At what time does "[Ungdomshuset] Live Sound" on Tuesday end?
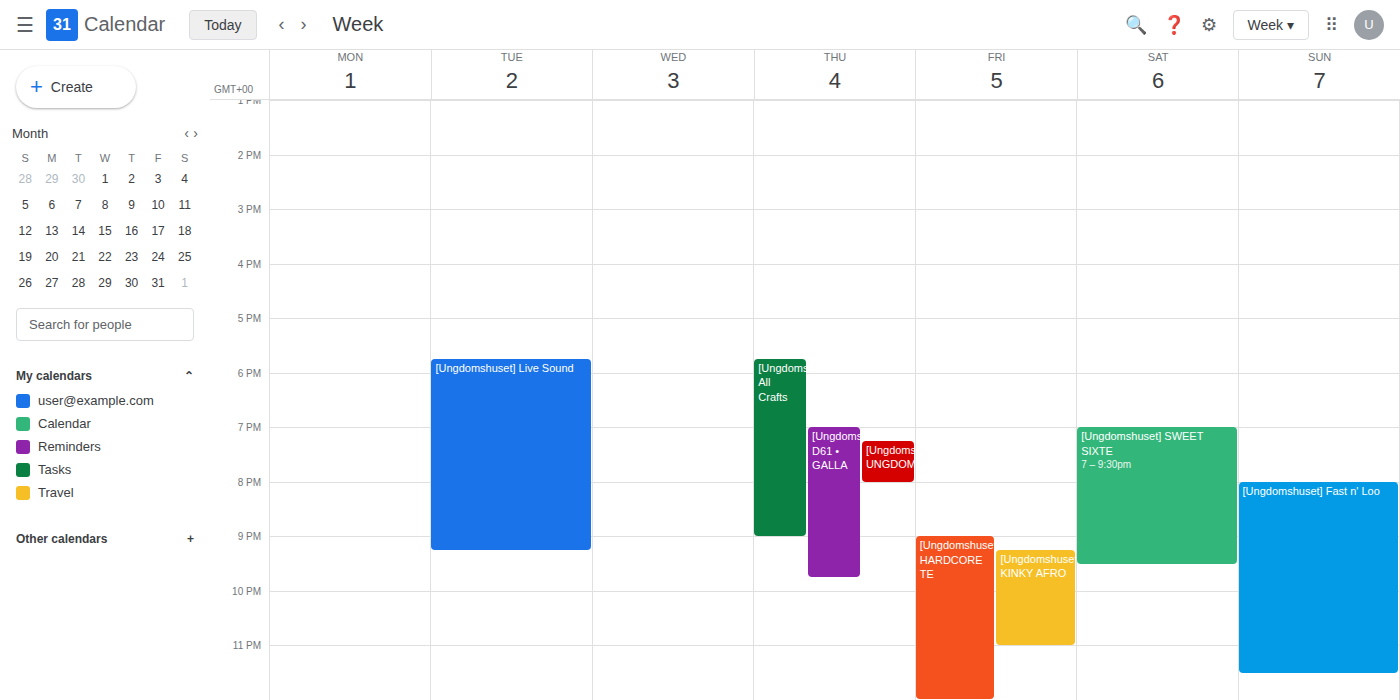
9:15 PM